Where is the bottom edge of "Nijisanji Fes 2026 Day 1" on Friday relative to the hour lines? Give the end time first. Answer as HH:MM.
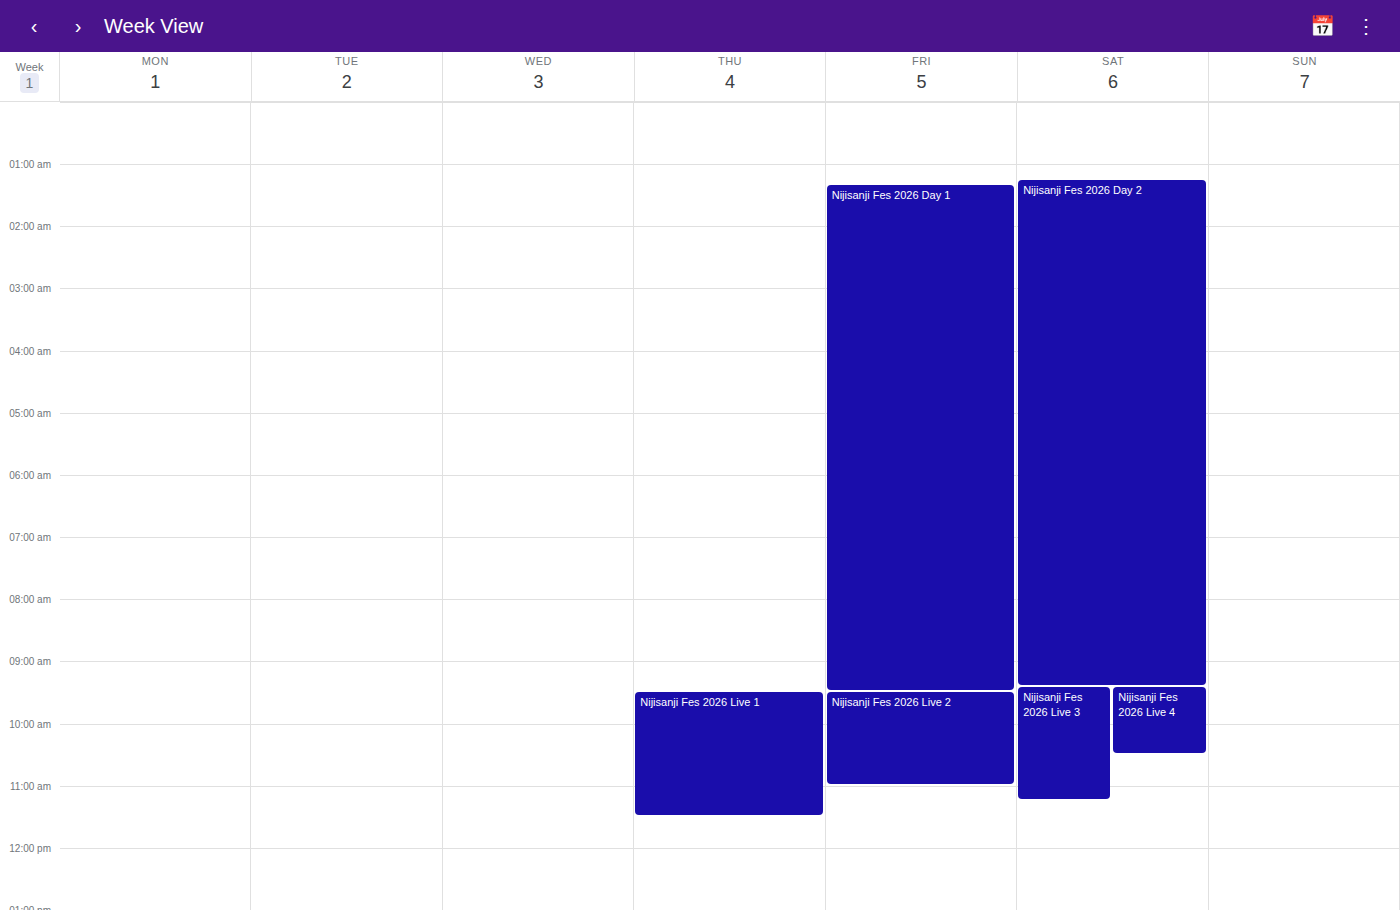
09:30 -- halfway between the 09:00 and 10:00 lines.